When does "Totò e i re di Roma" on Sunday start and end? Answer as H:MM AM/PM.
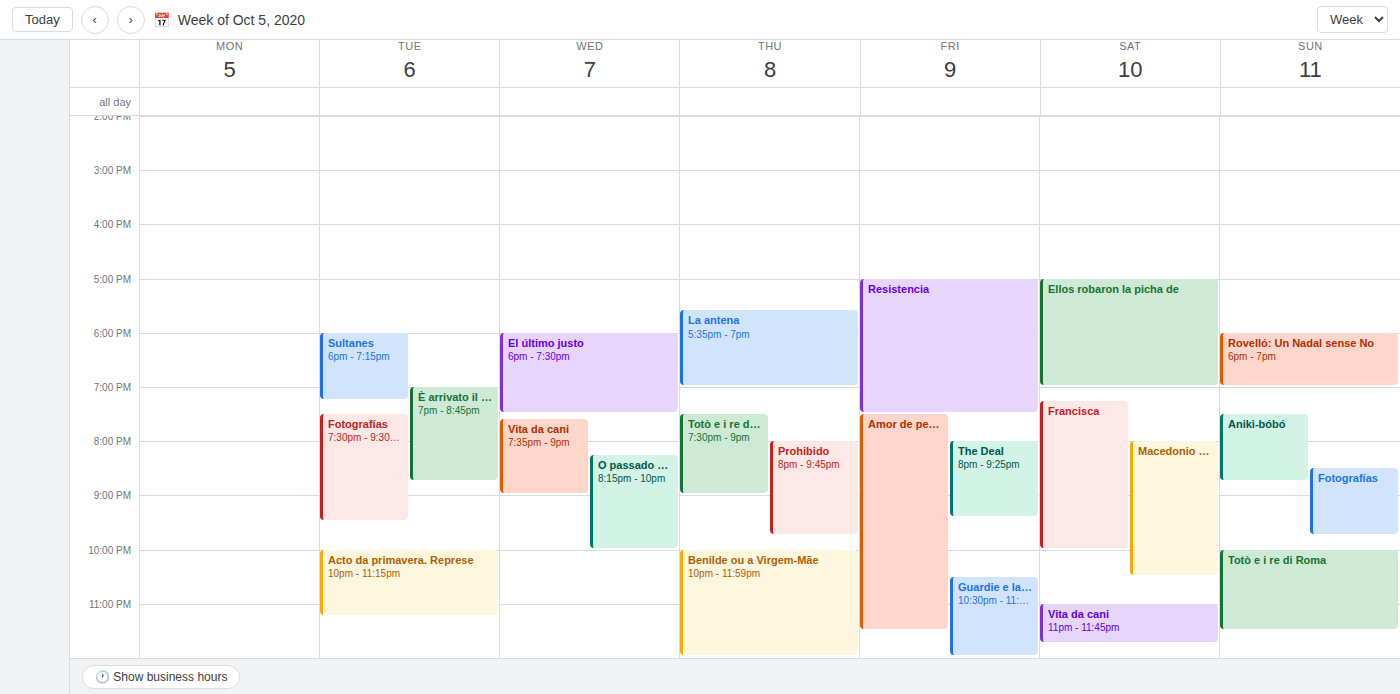
10:00 PM to 11:30 PM